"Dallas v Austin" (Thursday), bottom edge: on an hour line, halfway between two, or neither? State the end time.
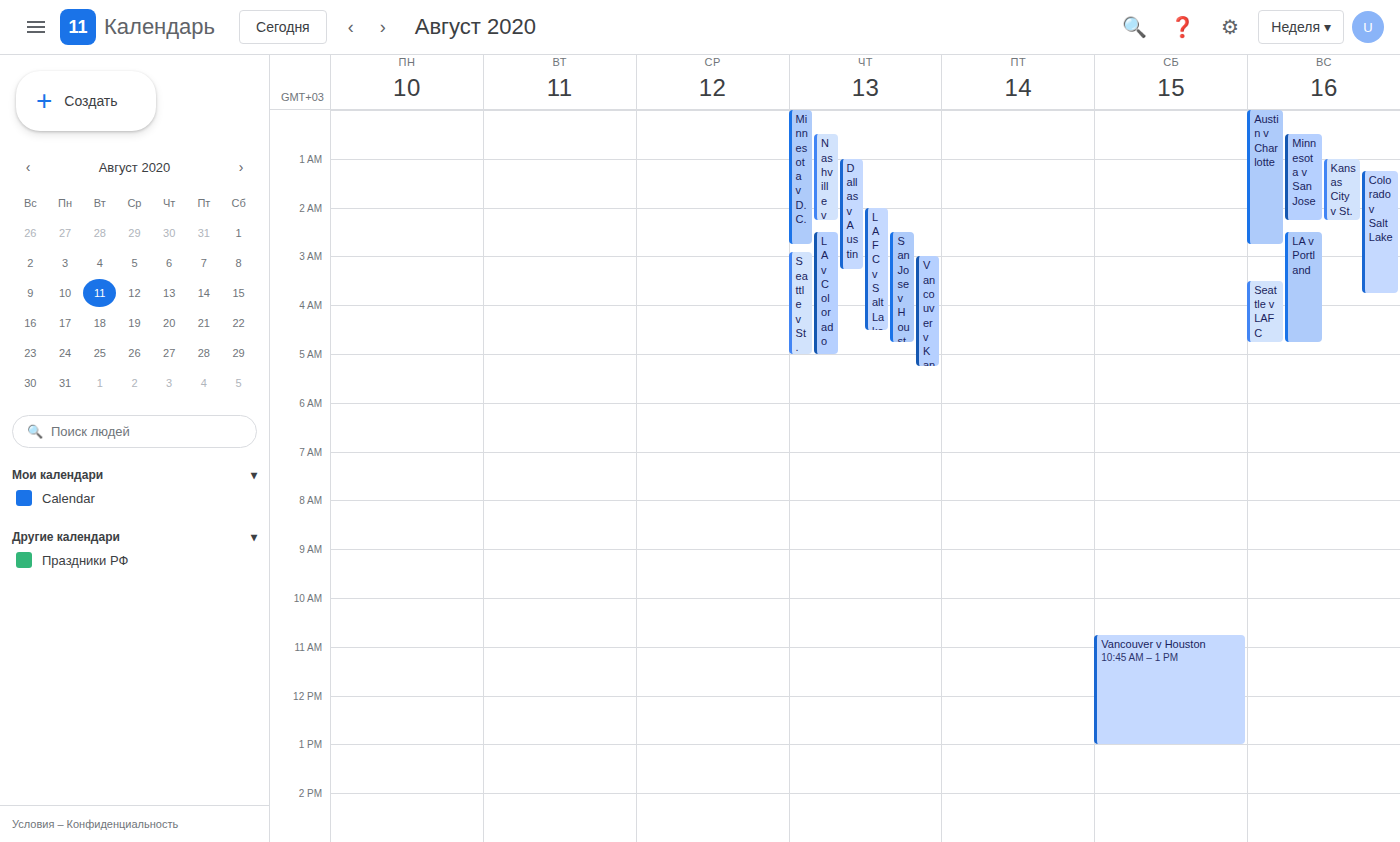
03:15 -- neither: a quarter of the way from the 03:00 line to the 04:00 line.